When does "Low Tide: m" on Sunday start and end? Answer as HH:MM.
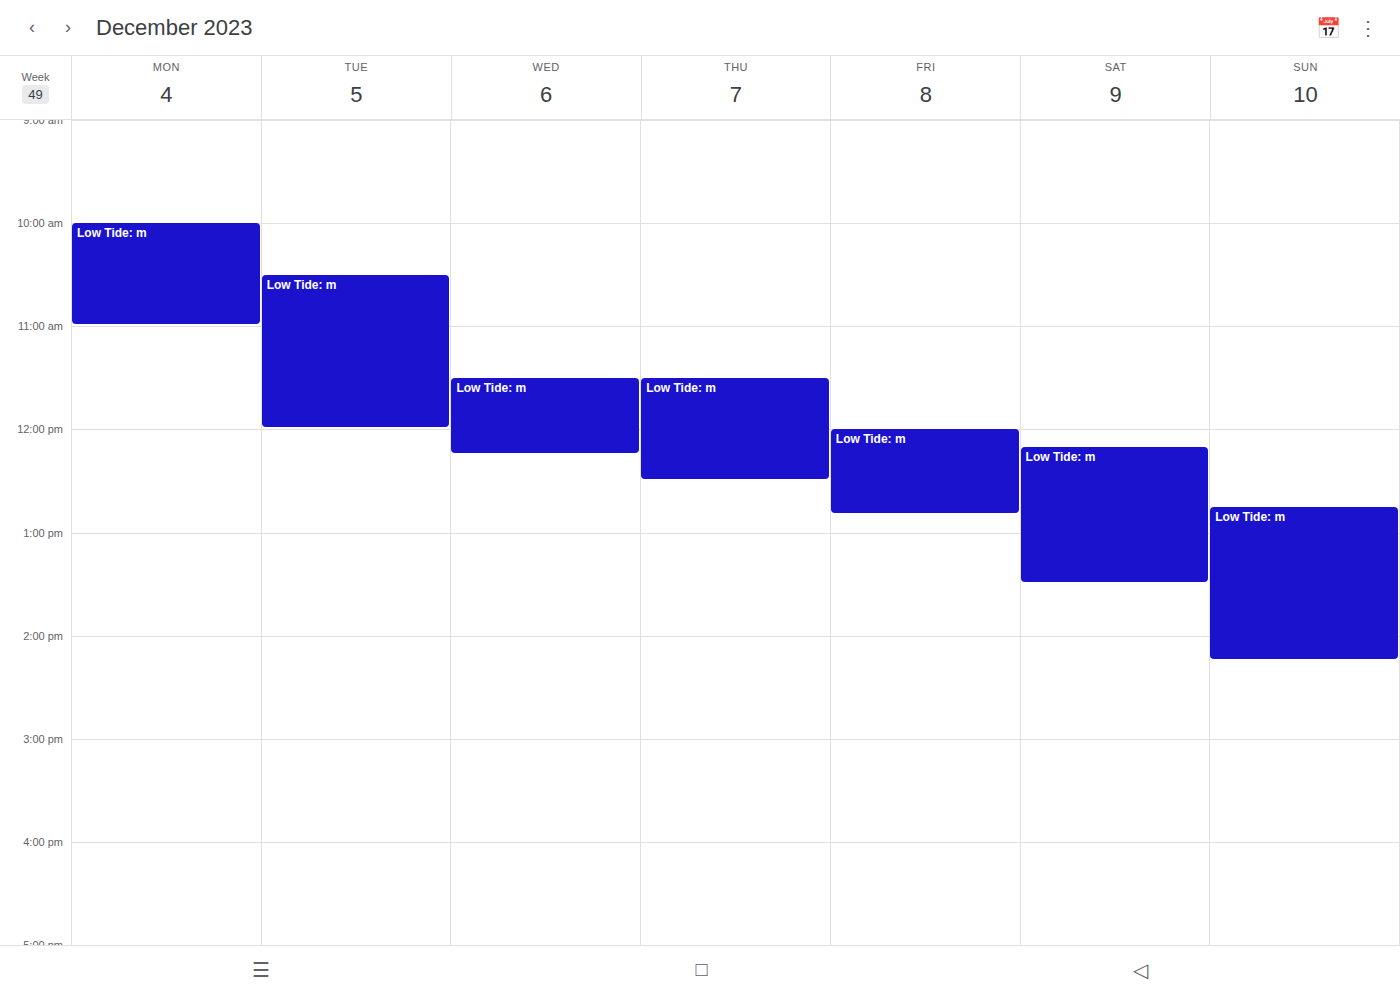
12:45 to 14:15